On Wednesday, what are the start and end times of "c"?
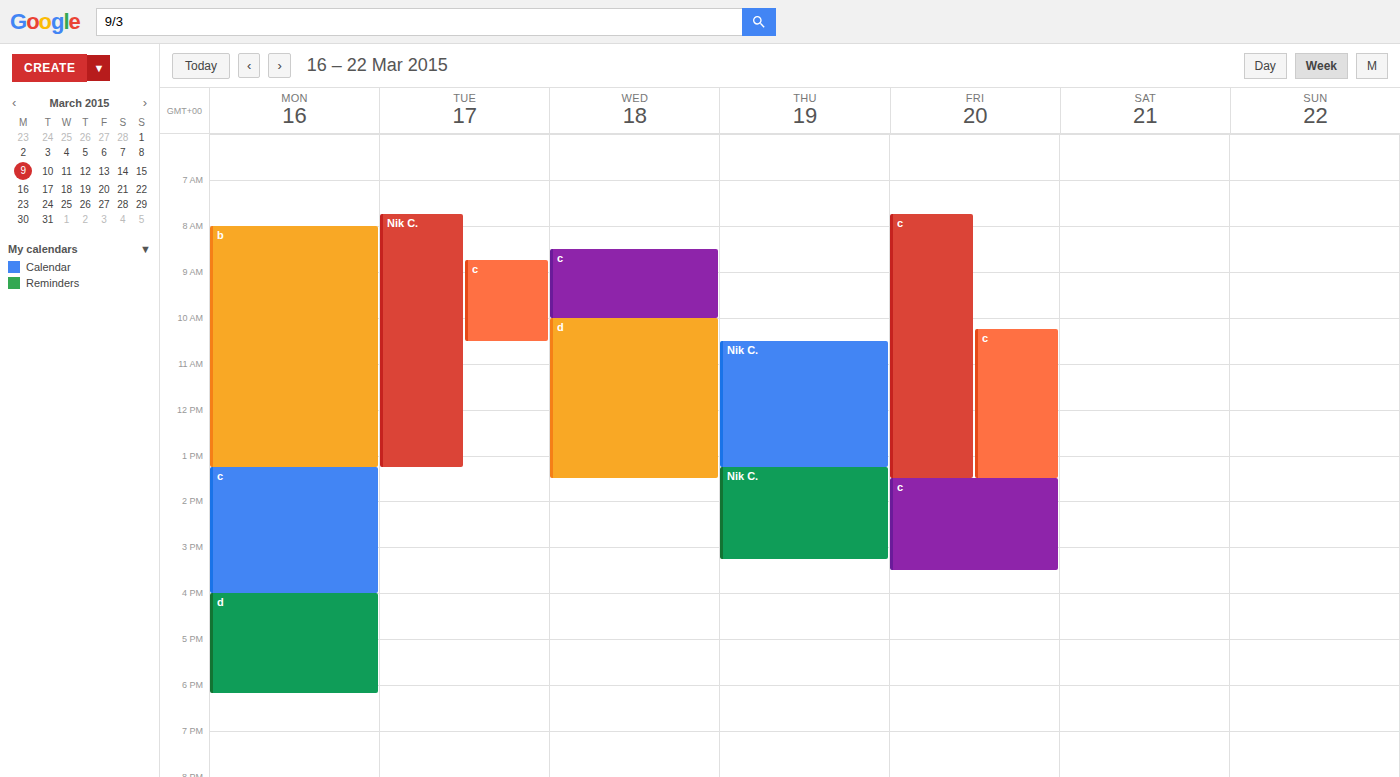
08:30 to 10:00